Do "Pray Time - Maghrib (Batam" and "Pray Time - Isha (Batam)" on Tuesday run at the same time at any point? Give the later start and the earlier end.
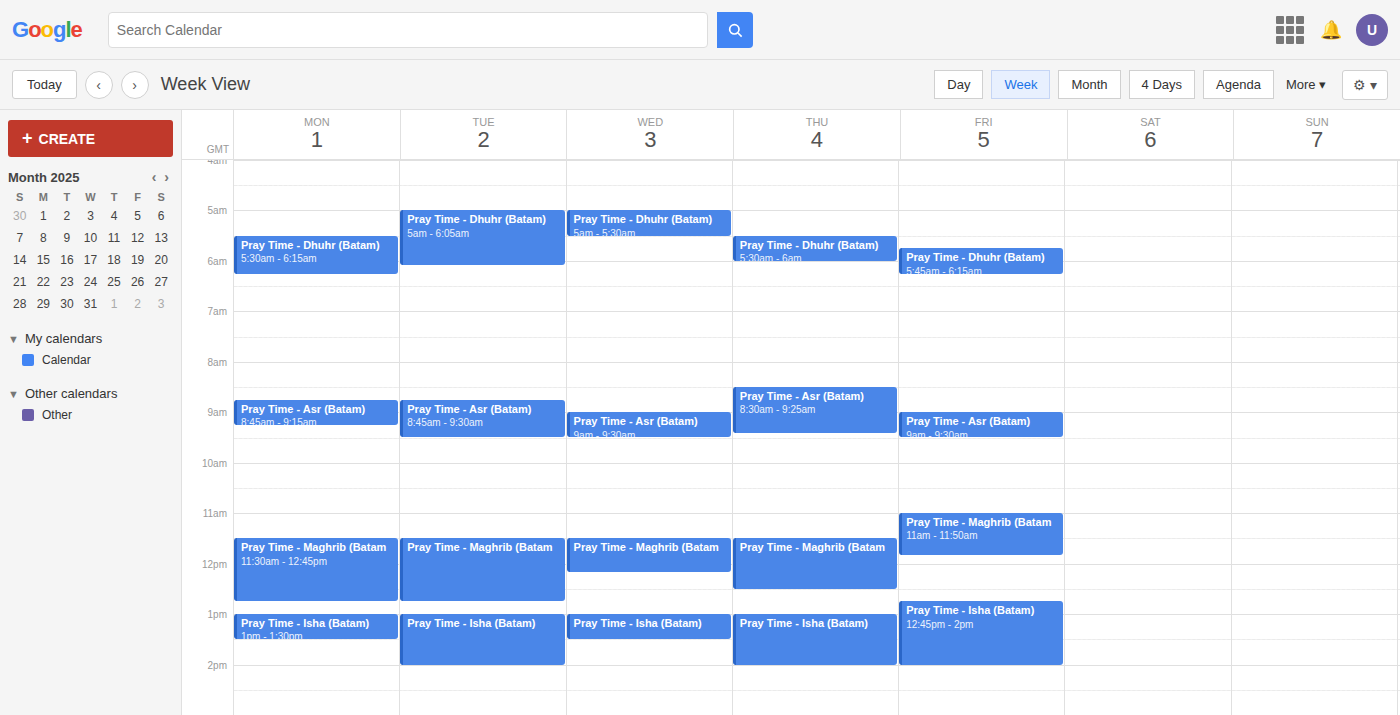
"Pray Time - Maghrib (Batam" ends at 12:45 PM and "Pray Time - Isha (Batam)" starts at 1:00 PM -- no overlap.